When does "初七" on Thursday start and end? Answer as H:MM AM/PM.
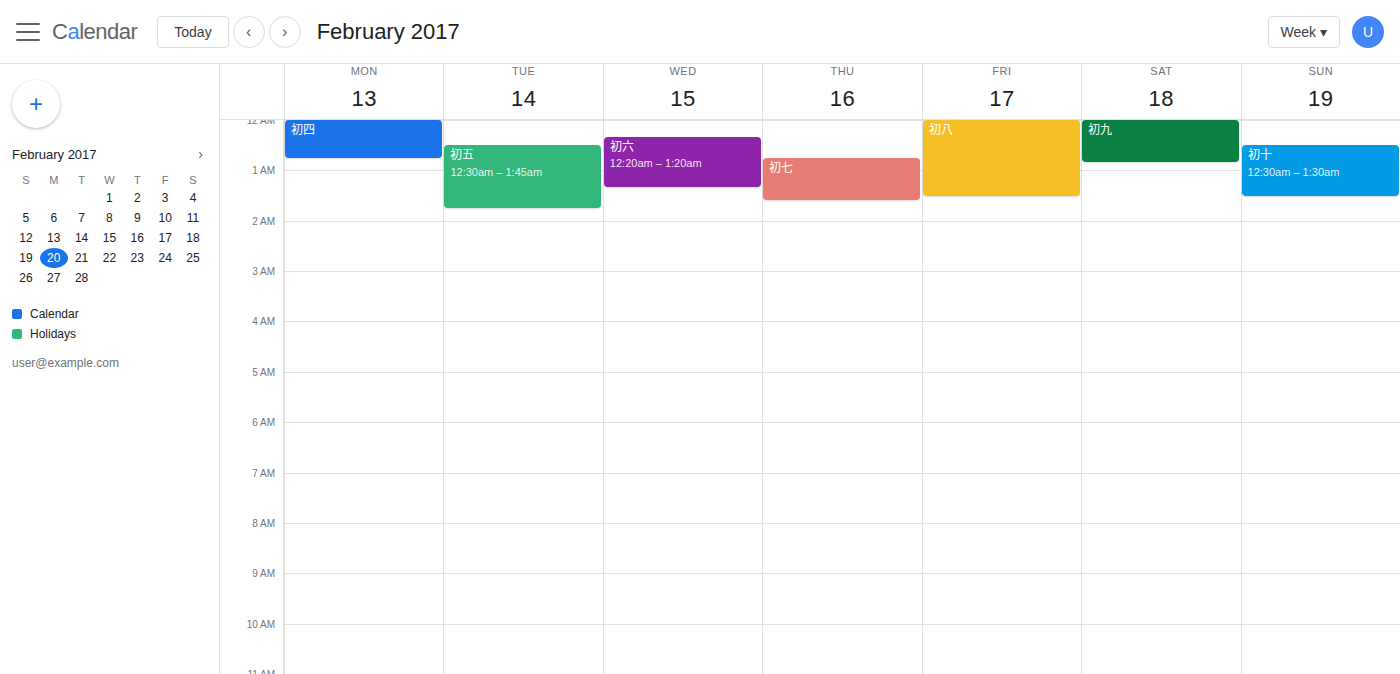
12:45 AM to 1:35 AM